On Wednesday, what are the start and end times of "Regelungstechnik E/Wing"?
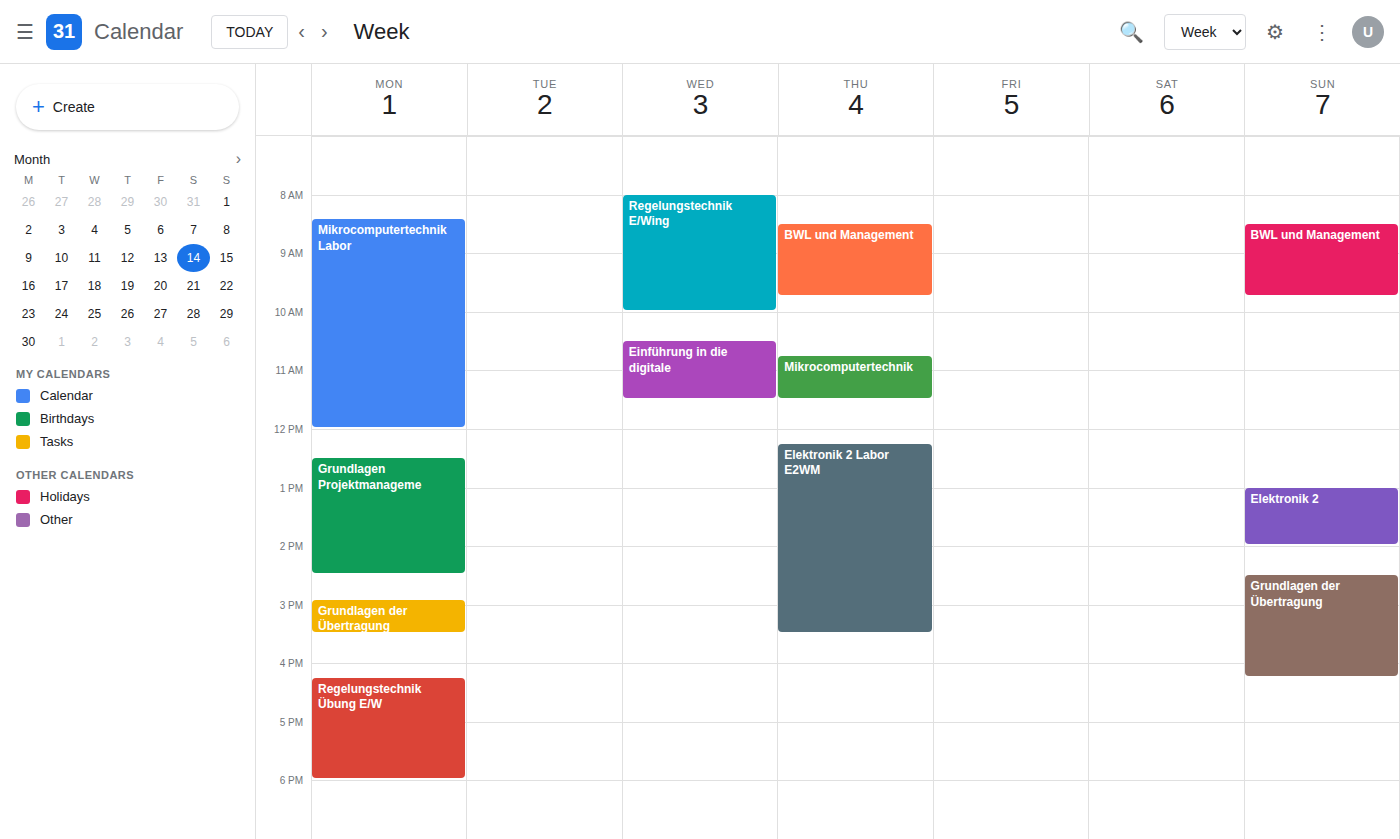
8:00 AM to 10:00 AM